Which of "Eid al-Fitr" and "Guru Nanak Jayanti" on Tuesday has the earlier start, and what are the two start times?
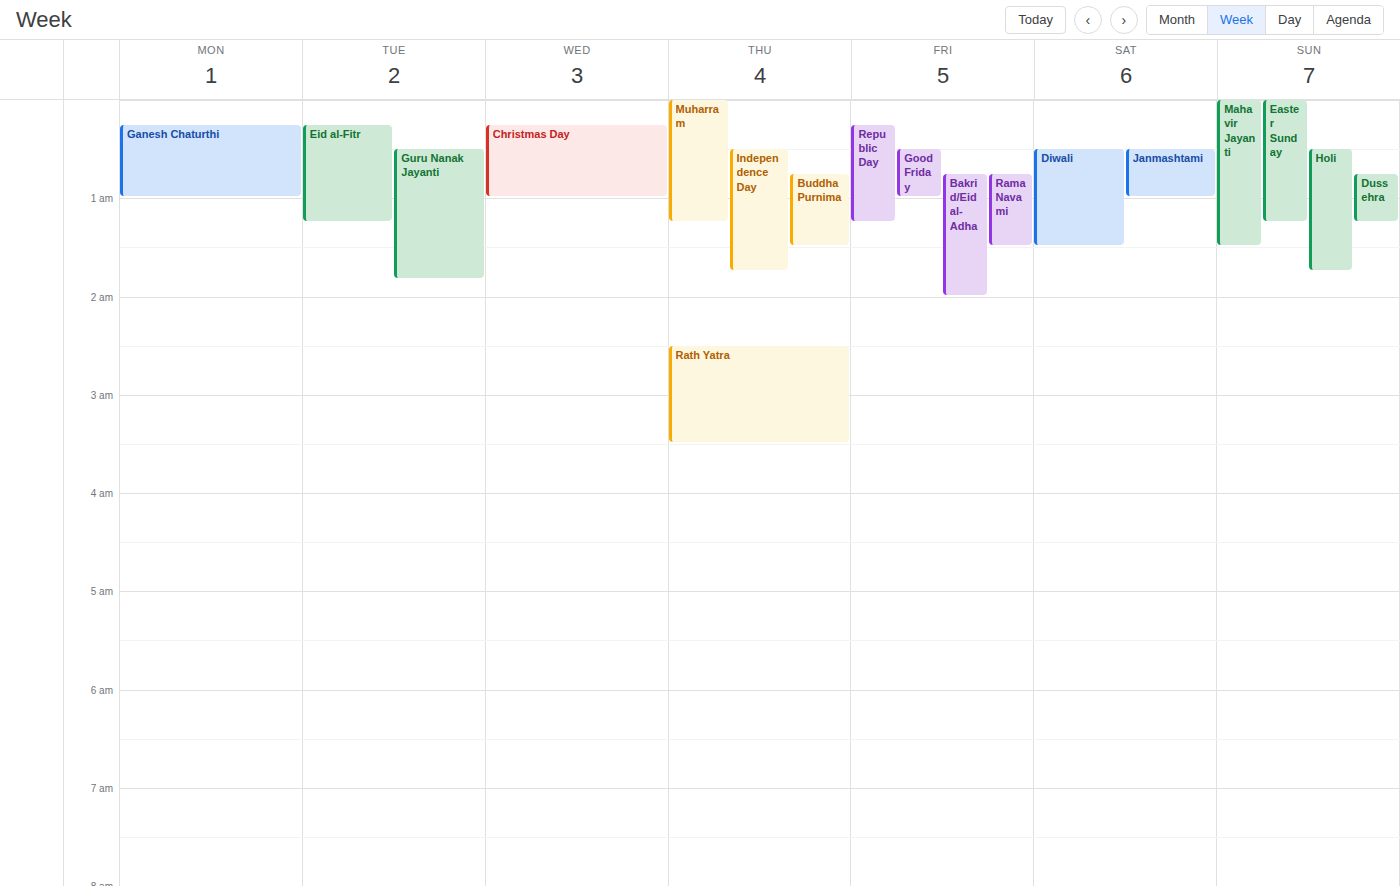
"Eid al-Fitr" 12:15 AM; "Guru Nanak Jayanti" 12:30 AM.